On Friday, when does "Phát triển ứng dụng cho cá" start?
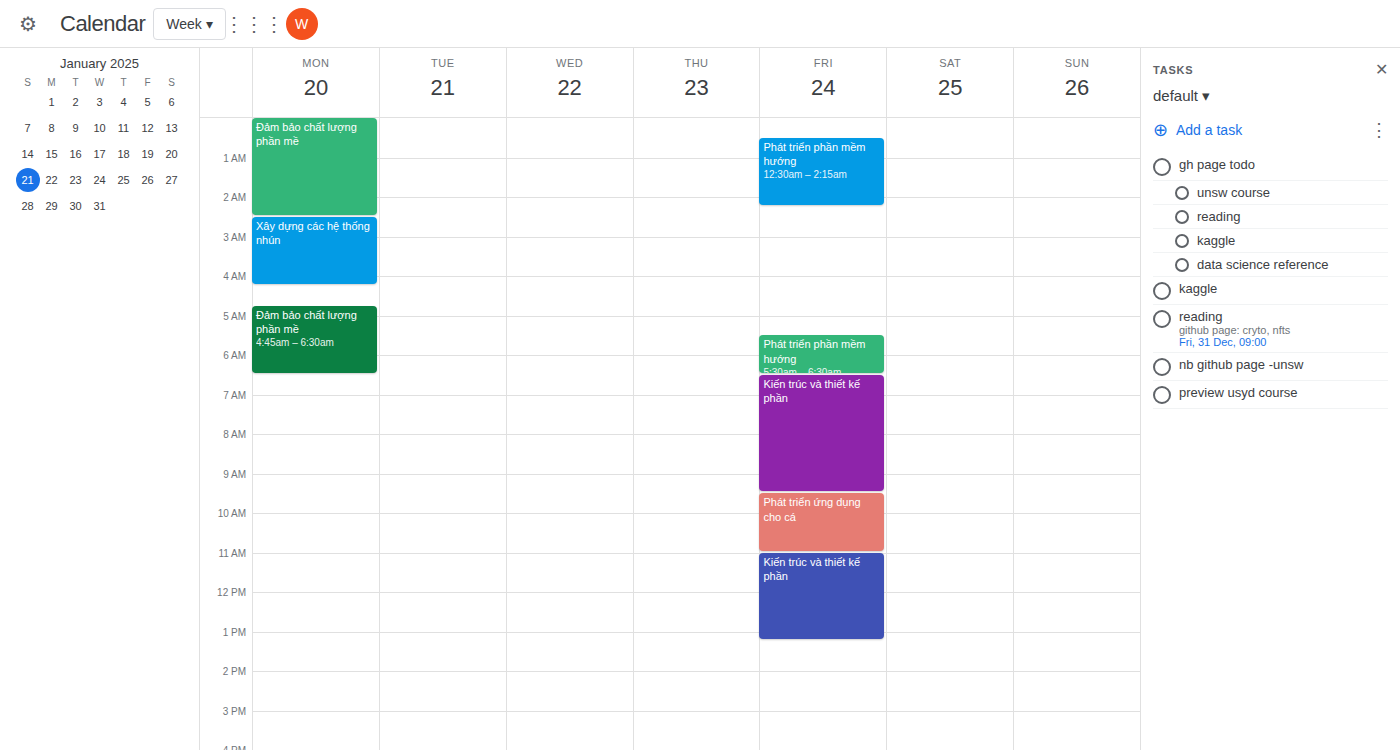
9:30 AM